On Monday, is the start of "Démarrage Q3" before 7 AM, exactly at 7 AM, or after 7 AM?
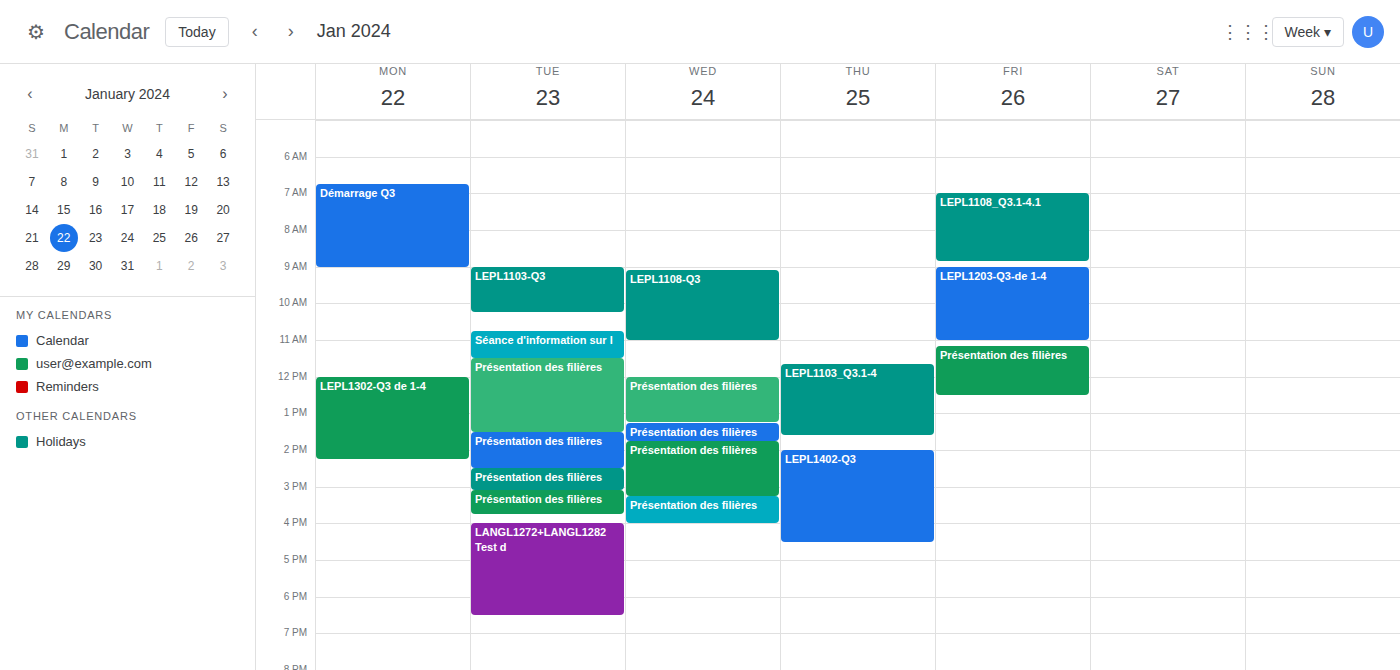
6:45 AM -- before 7 AM, 15 minutes above the 7 AM line.